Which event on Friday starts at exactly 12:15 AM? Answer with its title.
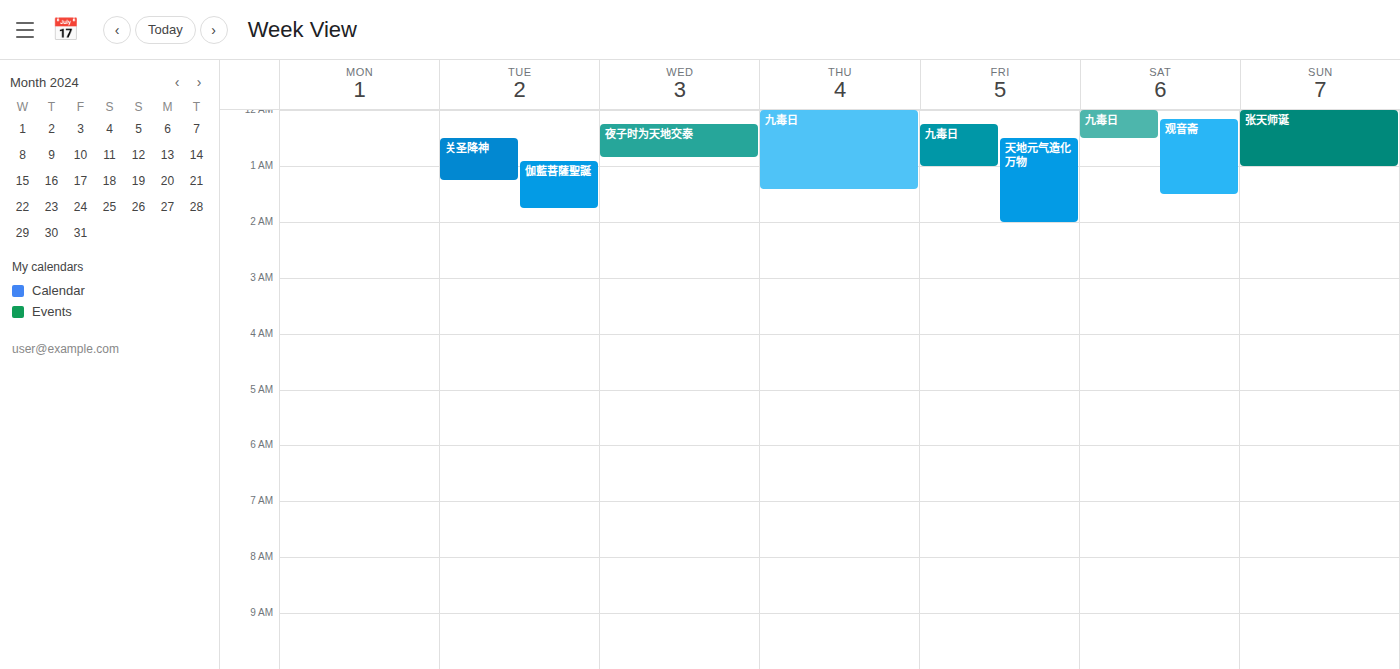
"九毒日"